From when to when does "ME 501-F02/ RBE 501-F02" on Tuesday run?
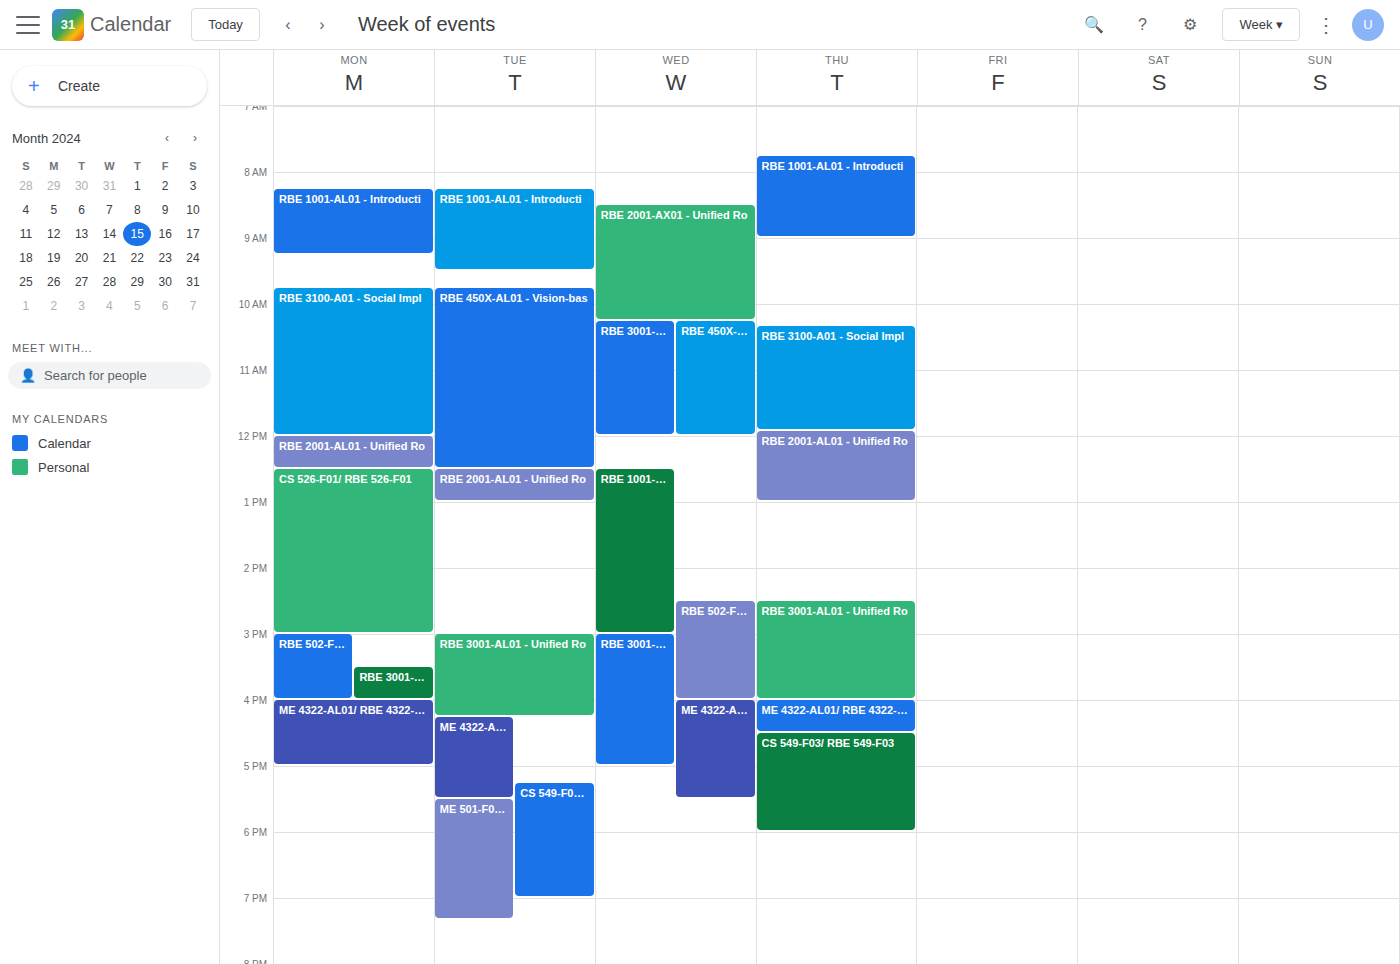
5:30 PM to 7:20 PM